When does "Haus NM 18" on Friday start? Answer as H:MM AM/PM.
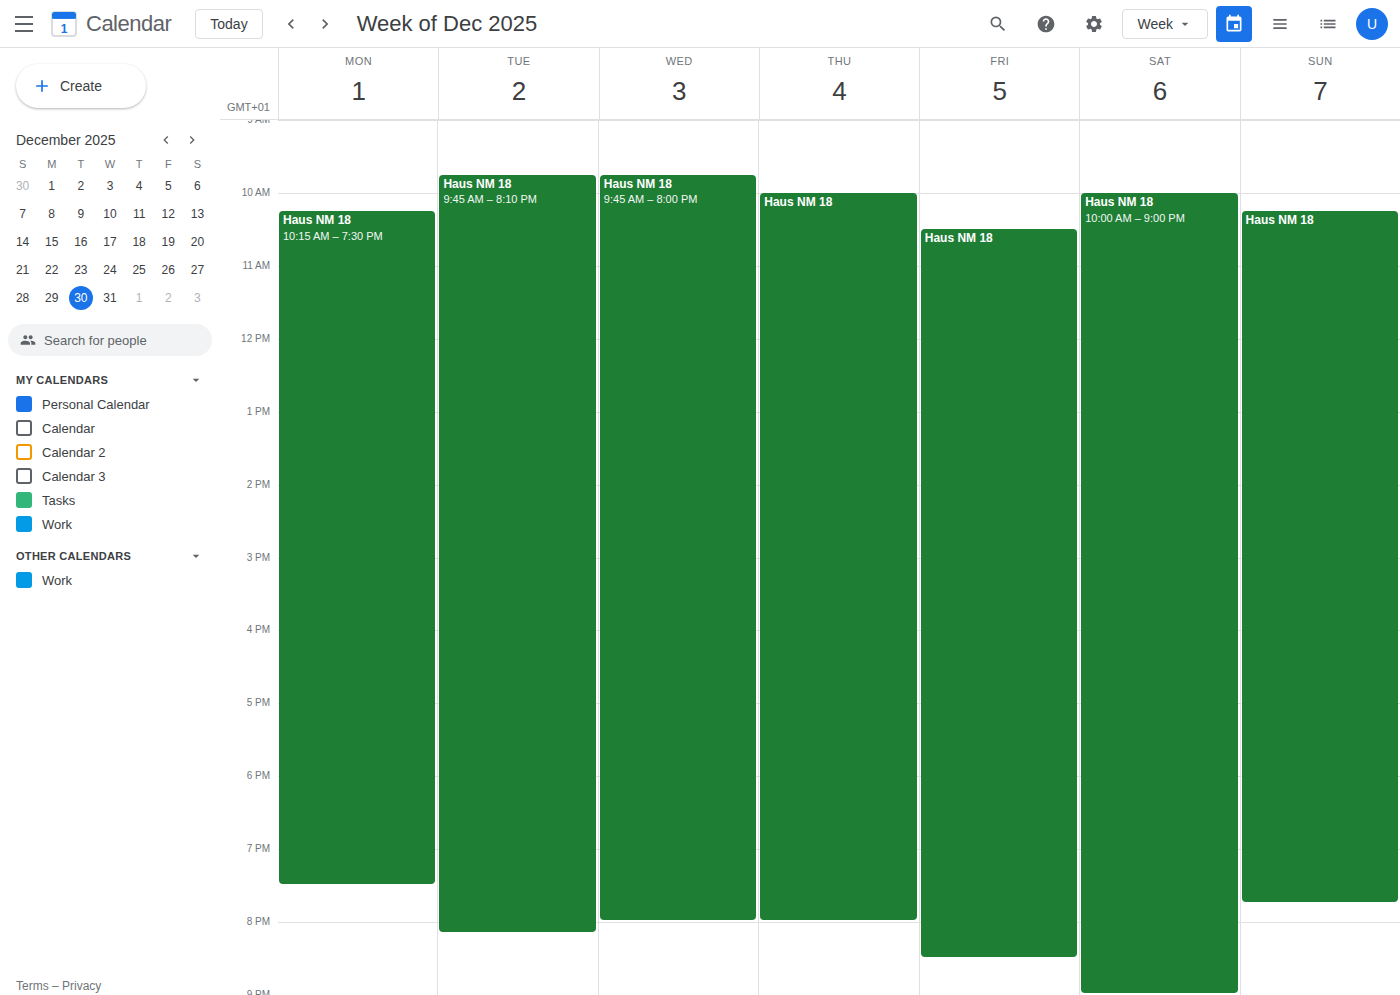
10:30 AM